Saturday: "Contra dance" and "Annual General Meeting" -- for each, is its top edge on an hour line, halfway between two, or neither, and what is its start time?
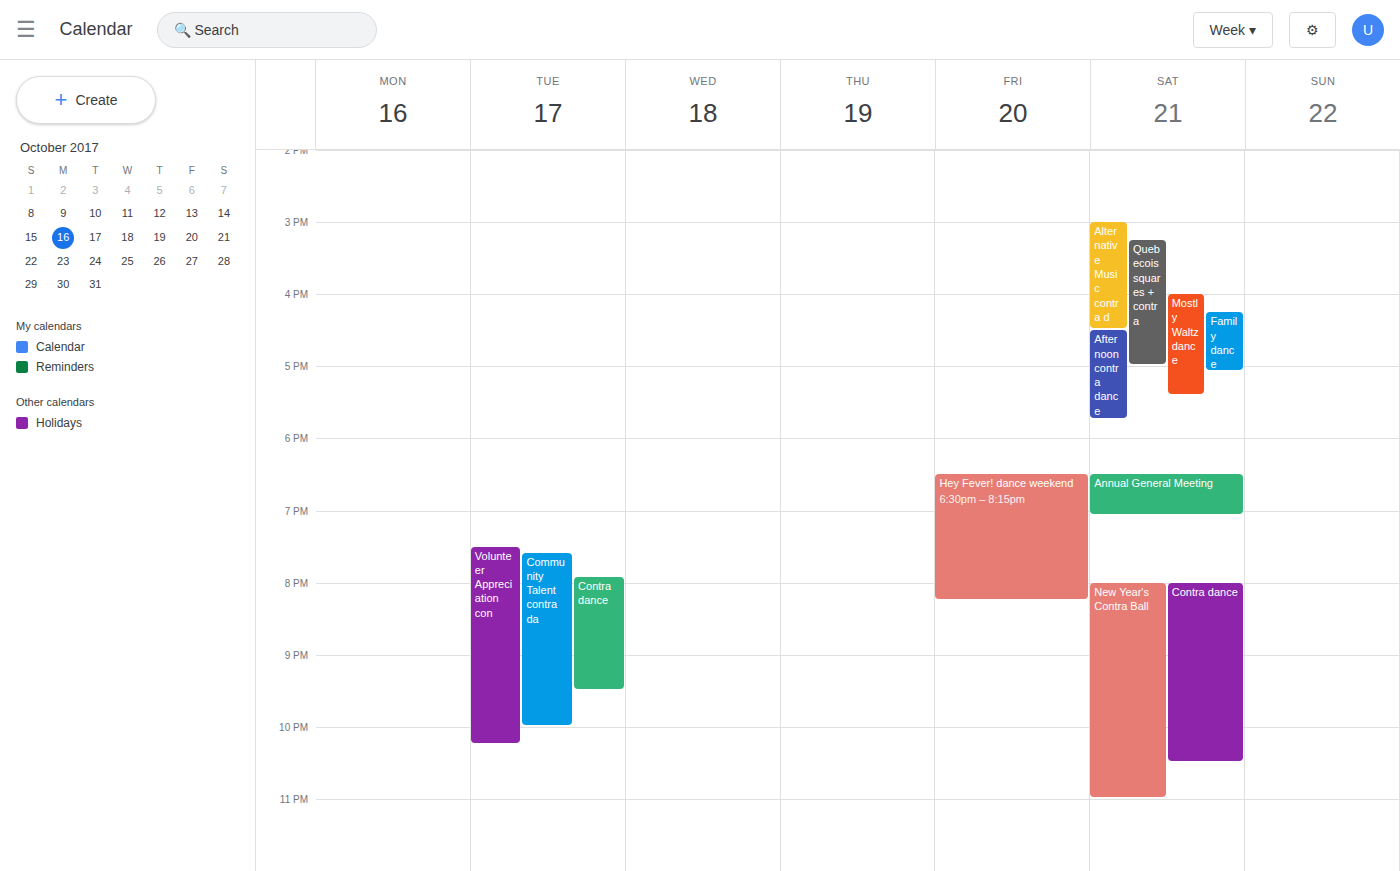
"Contra dance": 20:00, exactly on the 20:00 line. "Annual General Meeting": 18:30, halfway between the 18:00 and 19:00 lines.